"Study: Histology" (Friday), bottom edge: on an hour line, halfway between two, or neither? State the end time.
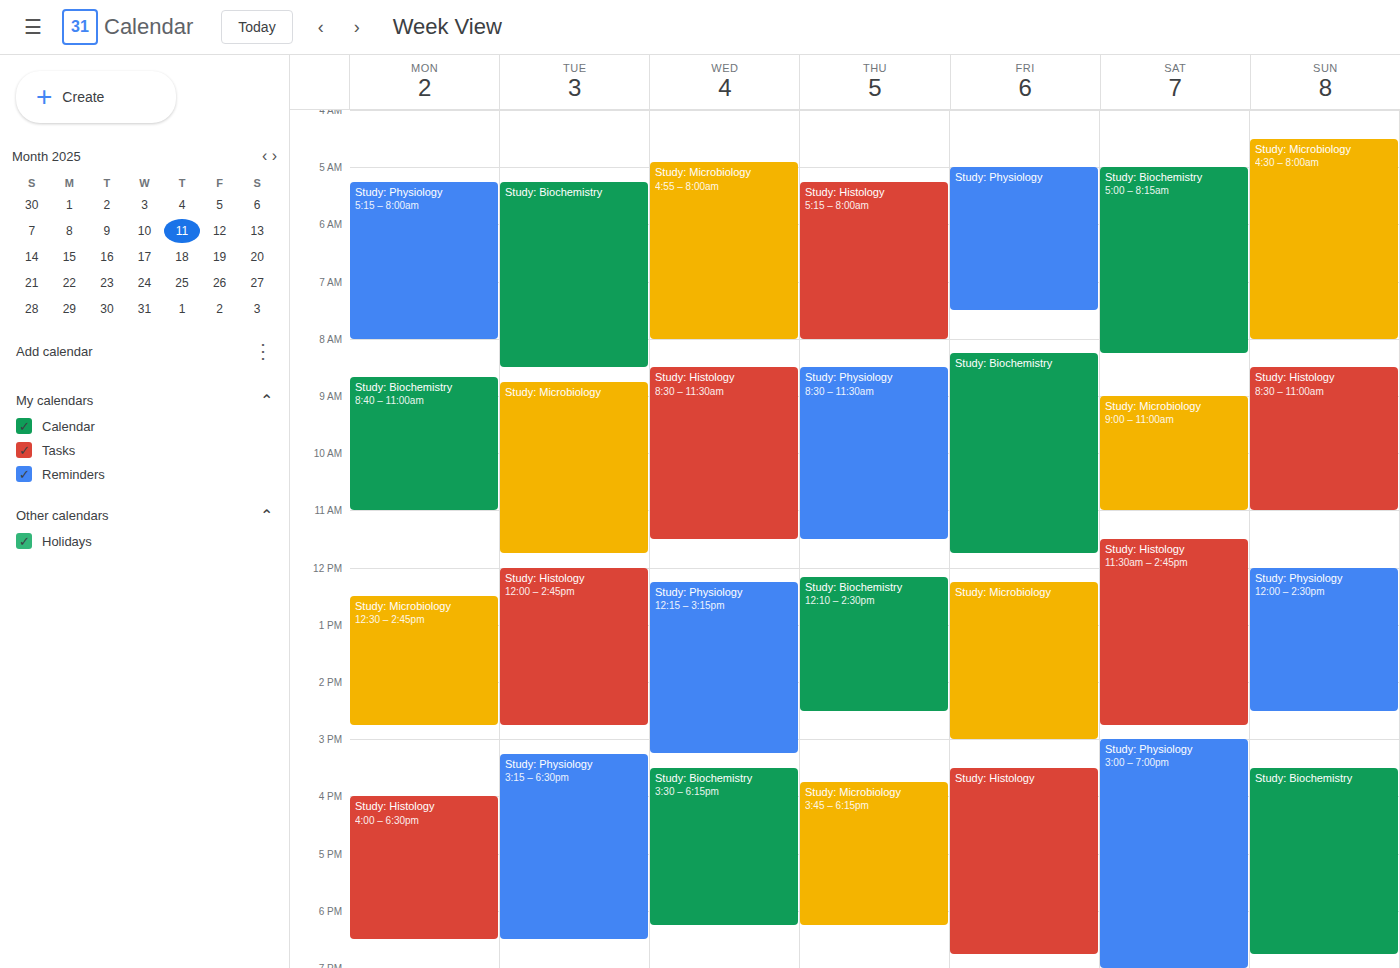
6:45 PM -- neither: three quarters of the way from the 6 PM line to the 7 PM line.